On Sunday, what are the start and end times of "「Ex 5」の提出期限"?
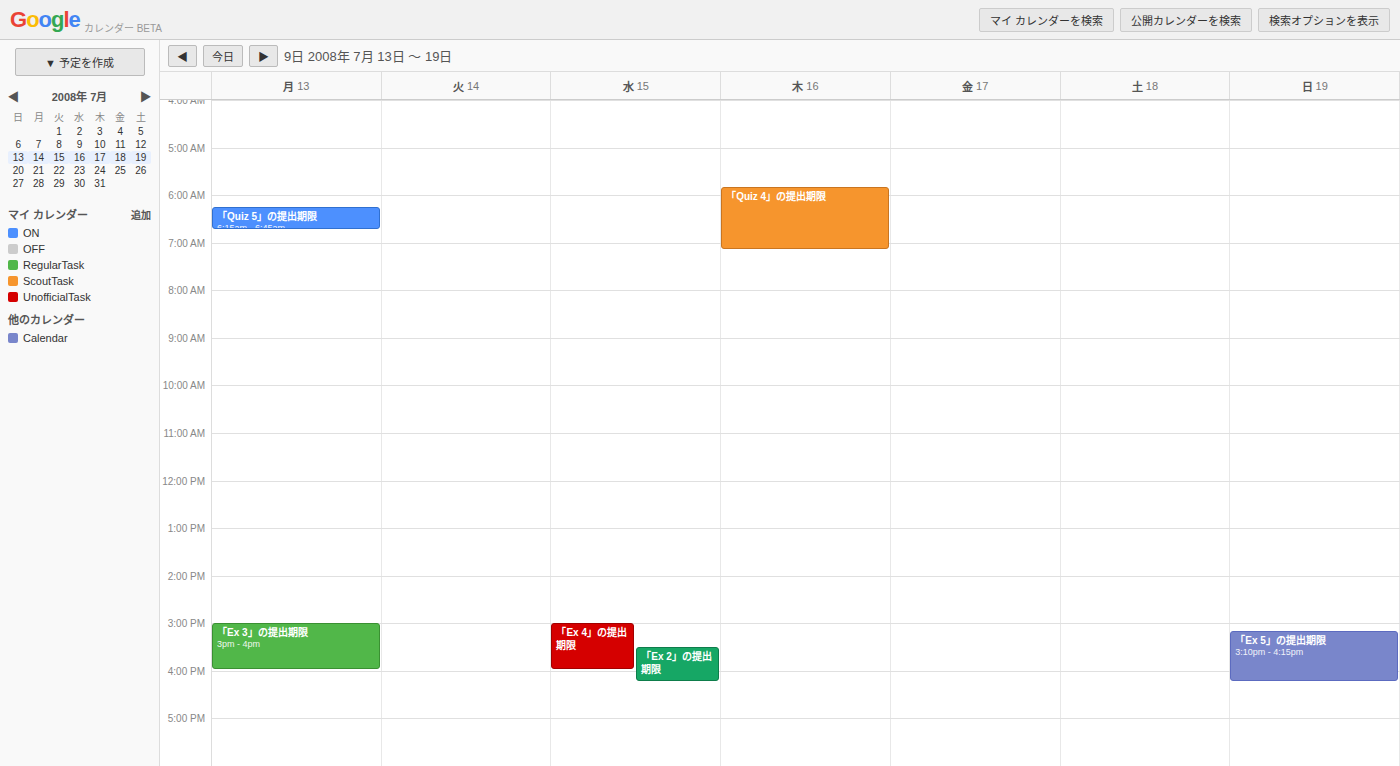
3:10 PM to 4:15 PM